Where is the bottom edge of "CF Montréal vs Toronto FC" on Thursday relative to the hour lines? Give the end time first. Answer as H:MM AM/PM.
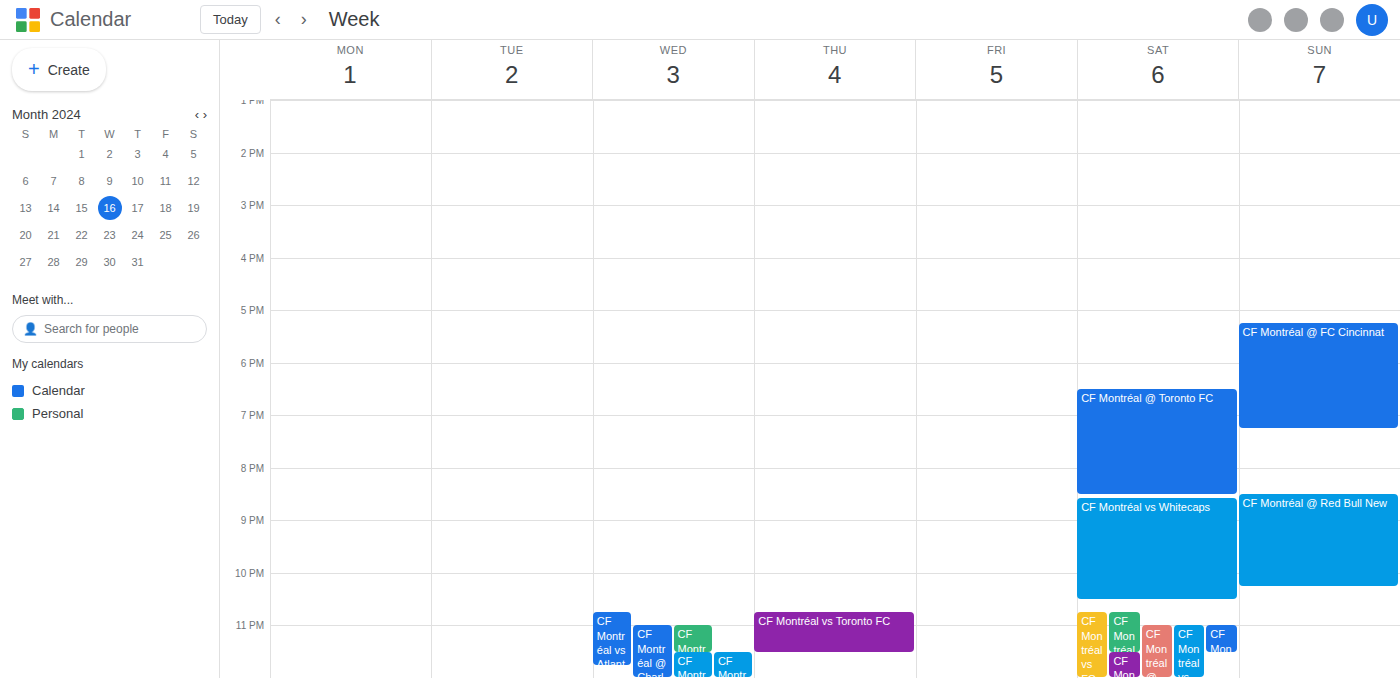
11:30 PM -- halfway between the 11 PM and 12 AM lines.